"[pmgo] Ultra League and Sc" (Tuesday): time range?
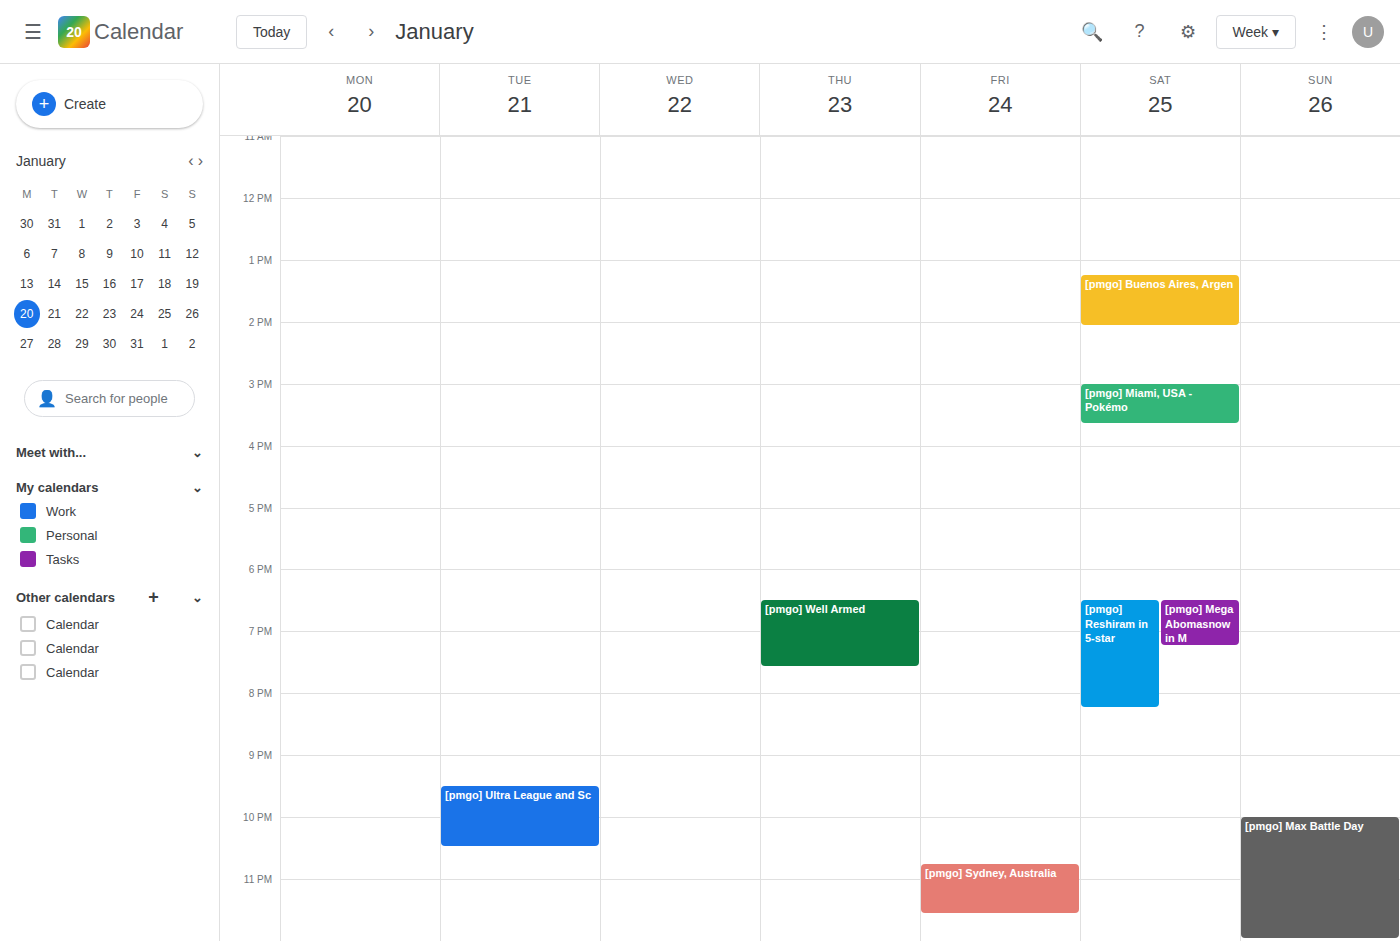
9:30 PM to 10:30 PM